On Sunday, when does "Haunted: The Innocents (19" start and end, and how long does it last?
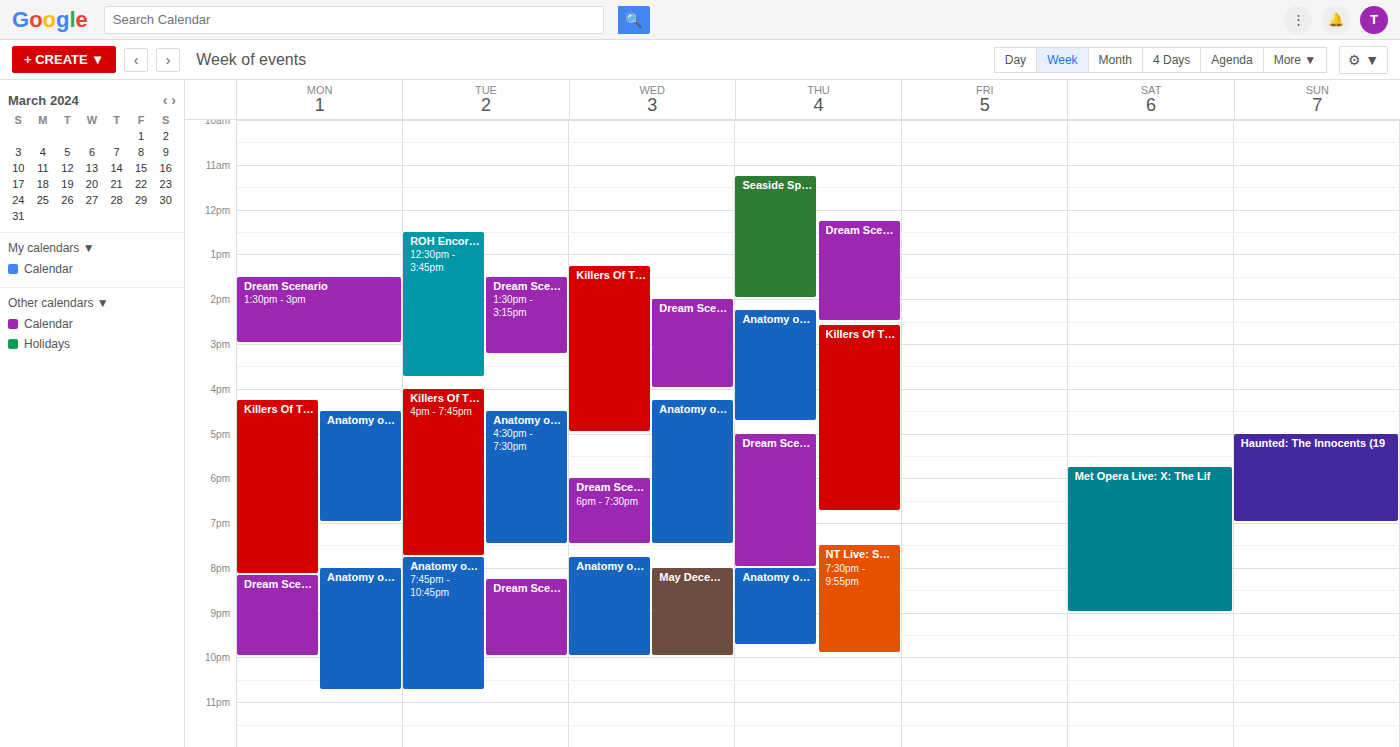
5:00 PM to 7:00 PM, 2 hours